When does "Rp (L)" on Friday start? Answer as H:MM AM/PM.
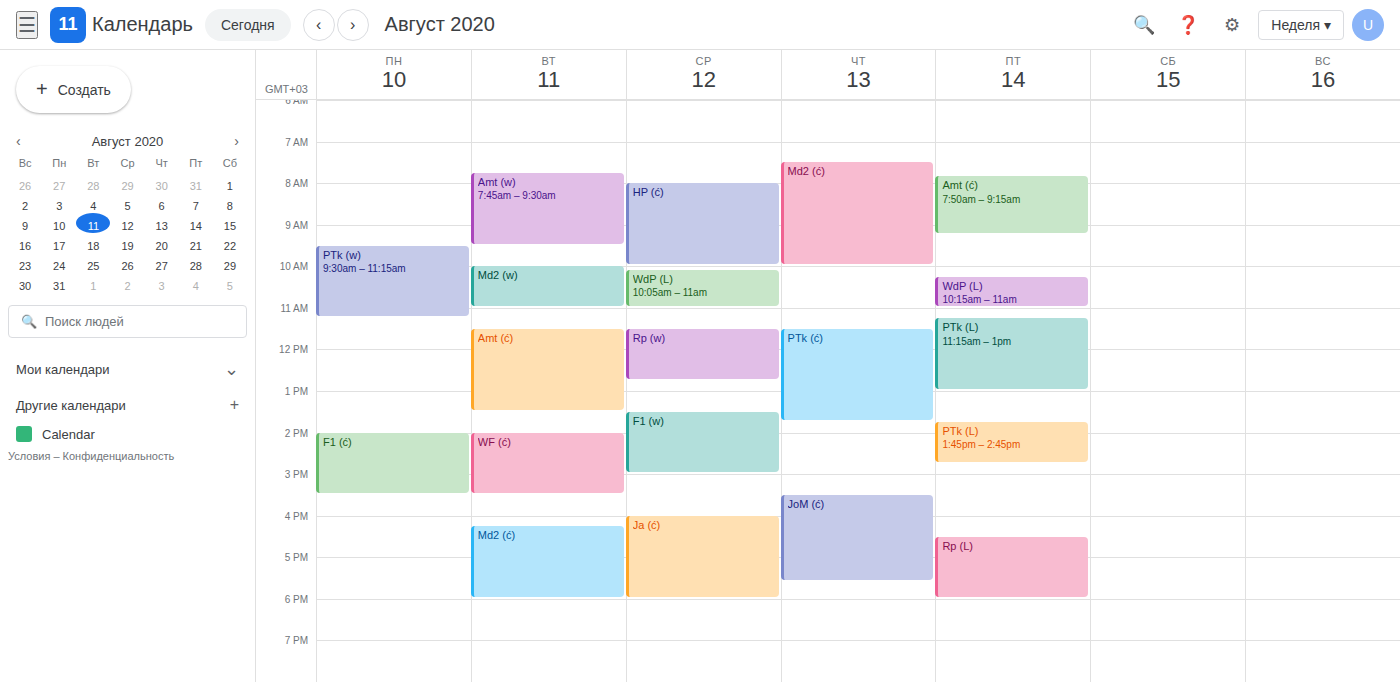
4:30 PM